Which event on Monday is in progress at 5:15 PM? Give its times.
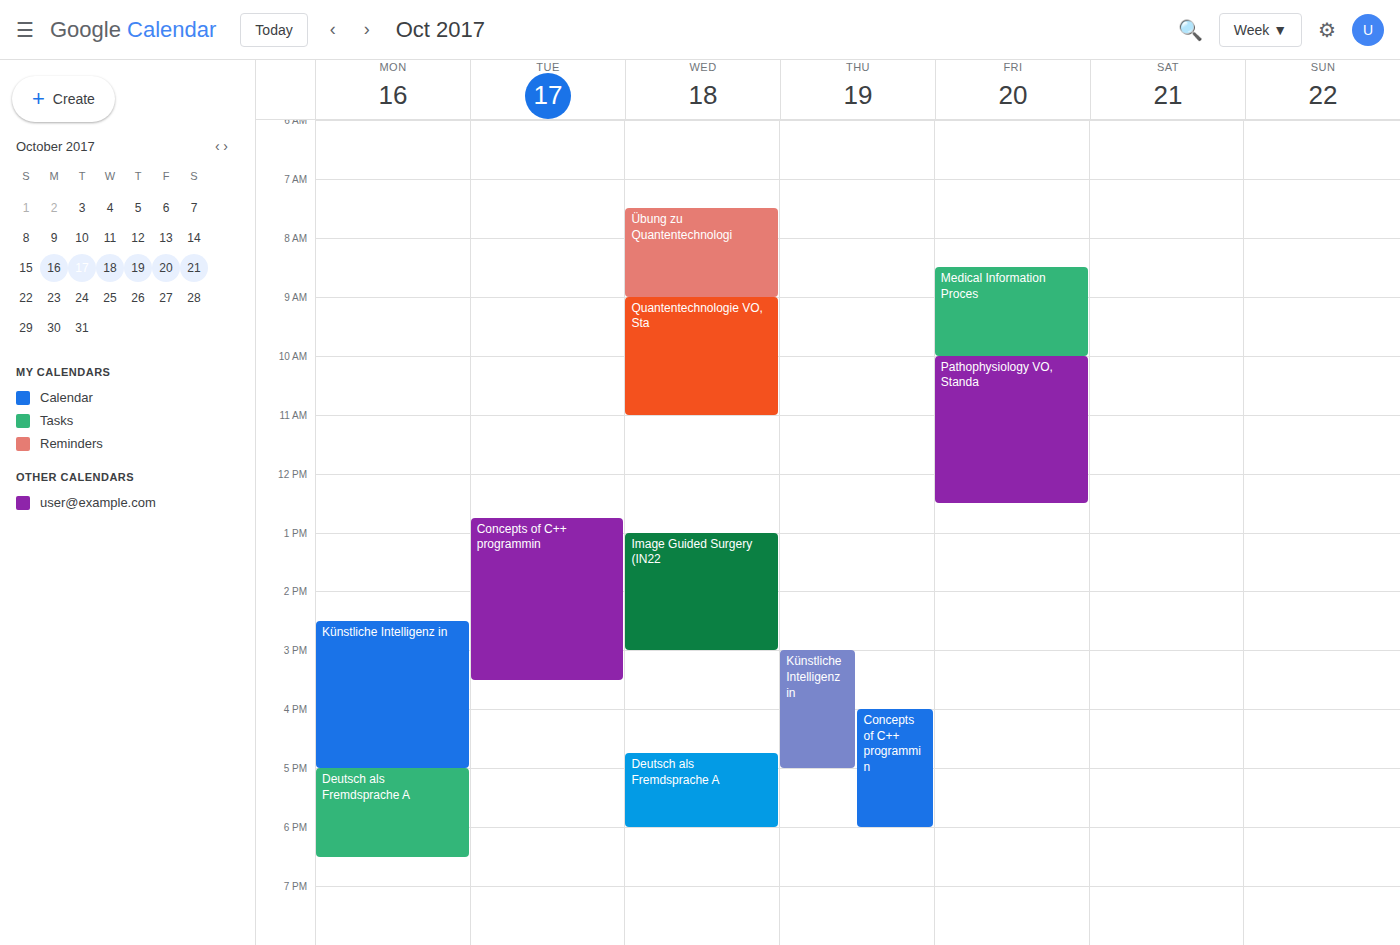
"Deutsch als Fremdsprache A", 5:00 PM to 6:30 PM